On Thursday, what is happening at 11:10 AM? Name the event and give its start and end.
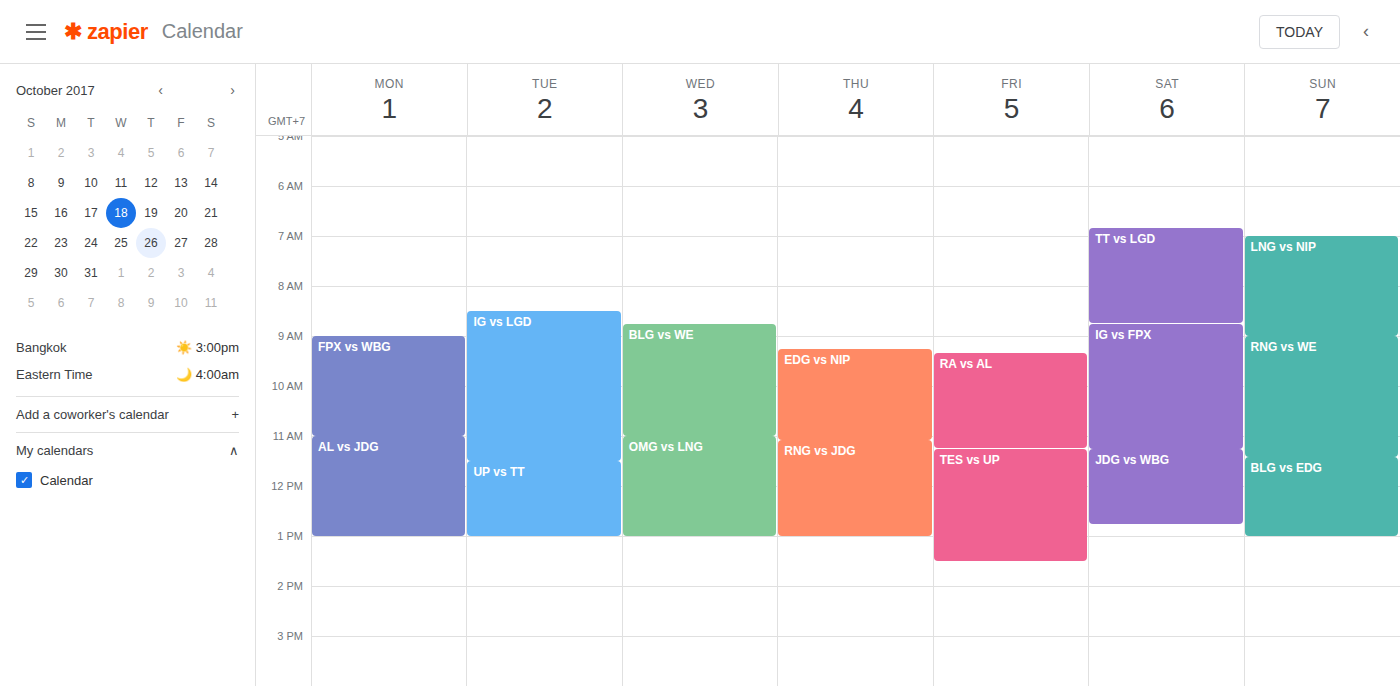
"RNG vs JDG", 11:05 AM to 1:00 PM